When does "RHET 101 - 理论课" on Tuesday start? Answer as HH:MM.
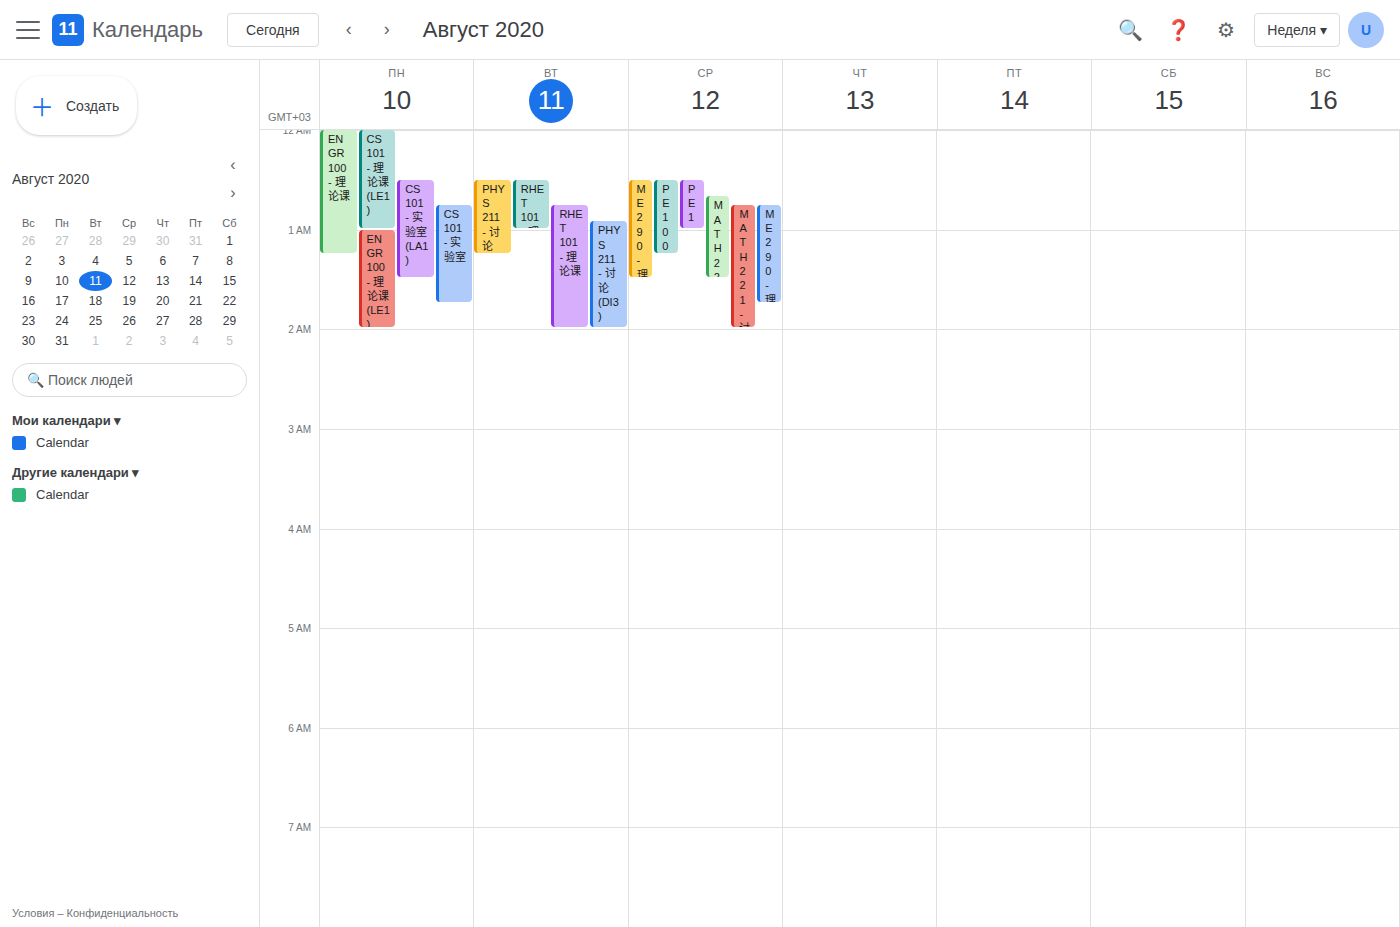
00:45